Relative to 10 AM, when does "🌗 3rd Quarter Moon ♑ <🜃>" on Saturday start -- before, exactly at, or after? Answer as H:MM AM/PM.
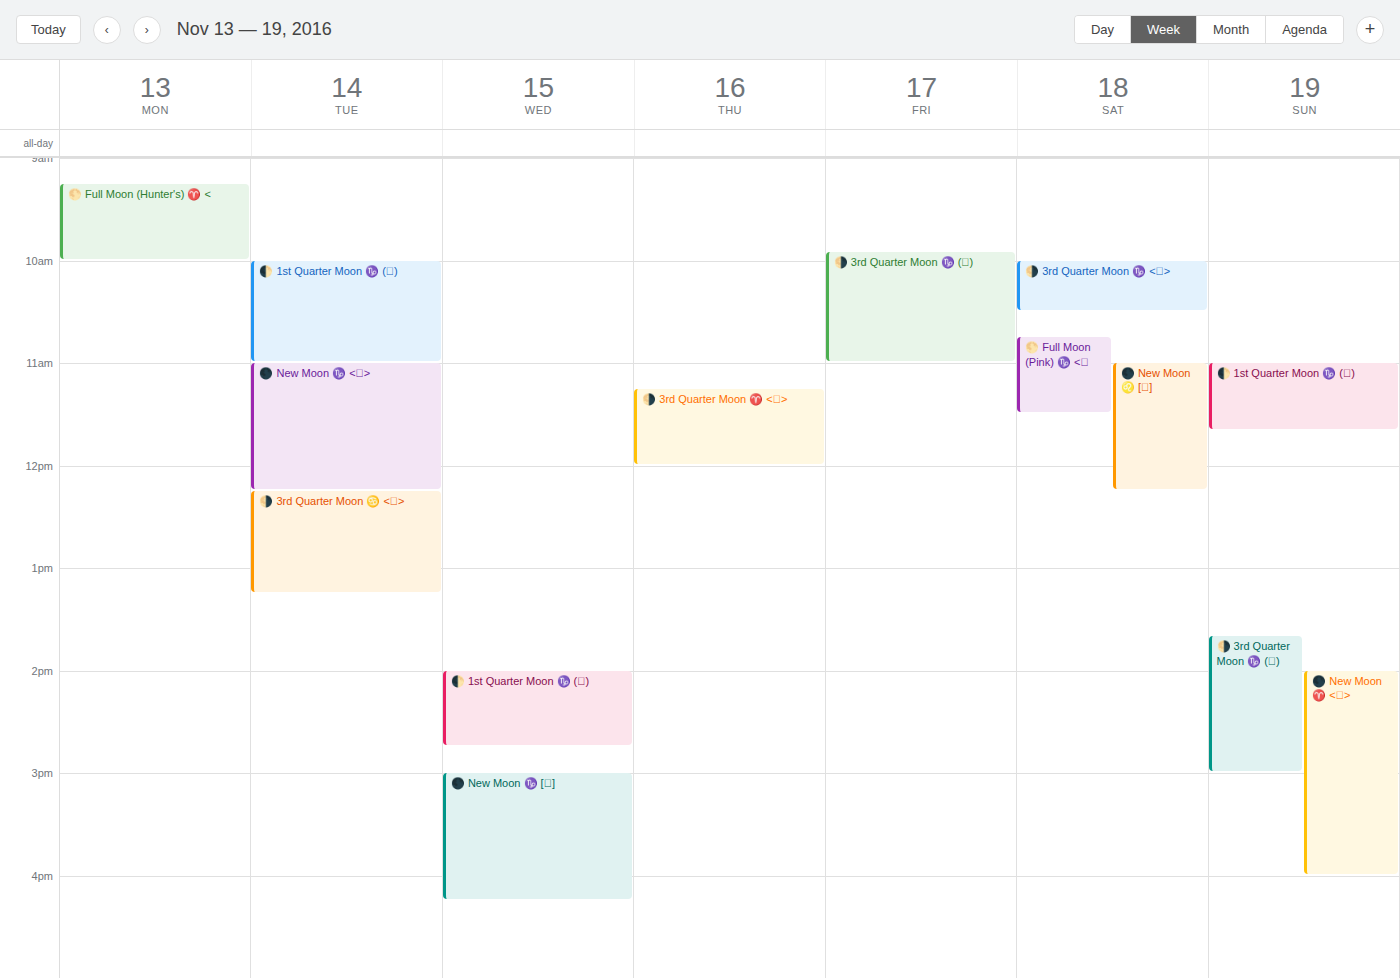
10:00 AM -- exactly at 10 AM, on the 10 AM line.